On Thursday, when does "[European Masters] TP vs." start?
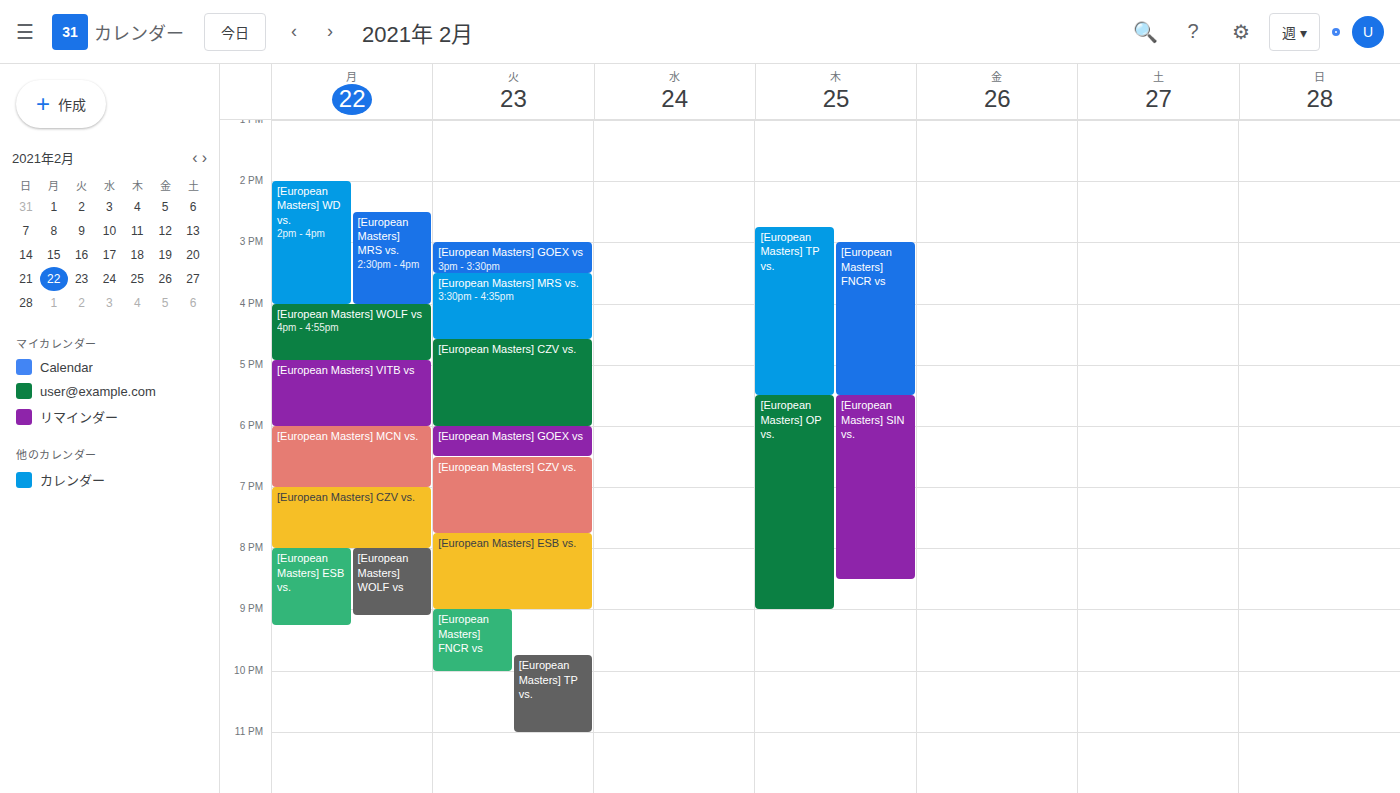
2:45 PM